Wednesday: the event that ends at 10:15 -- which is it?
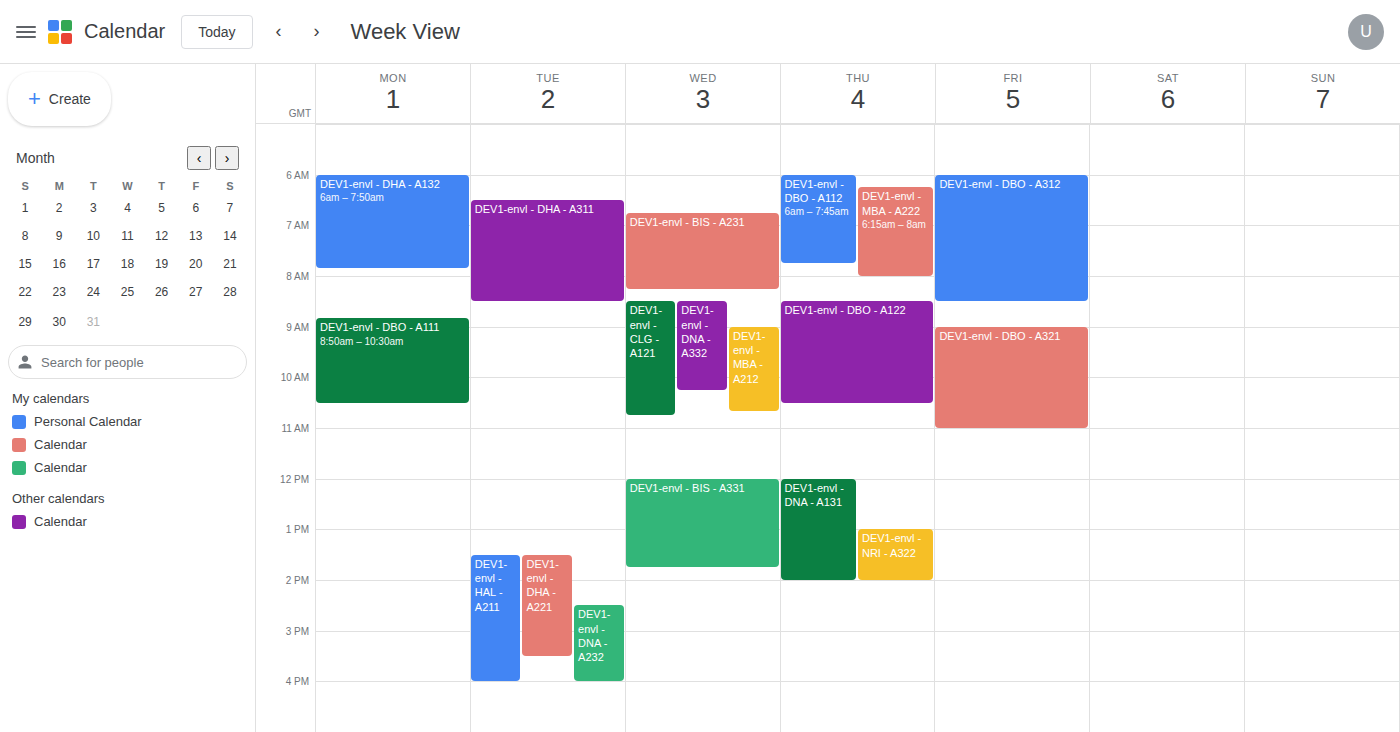
"DEV1-envl - DNA - A332"